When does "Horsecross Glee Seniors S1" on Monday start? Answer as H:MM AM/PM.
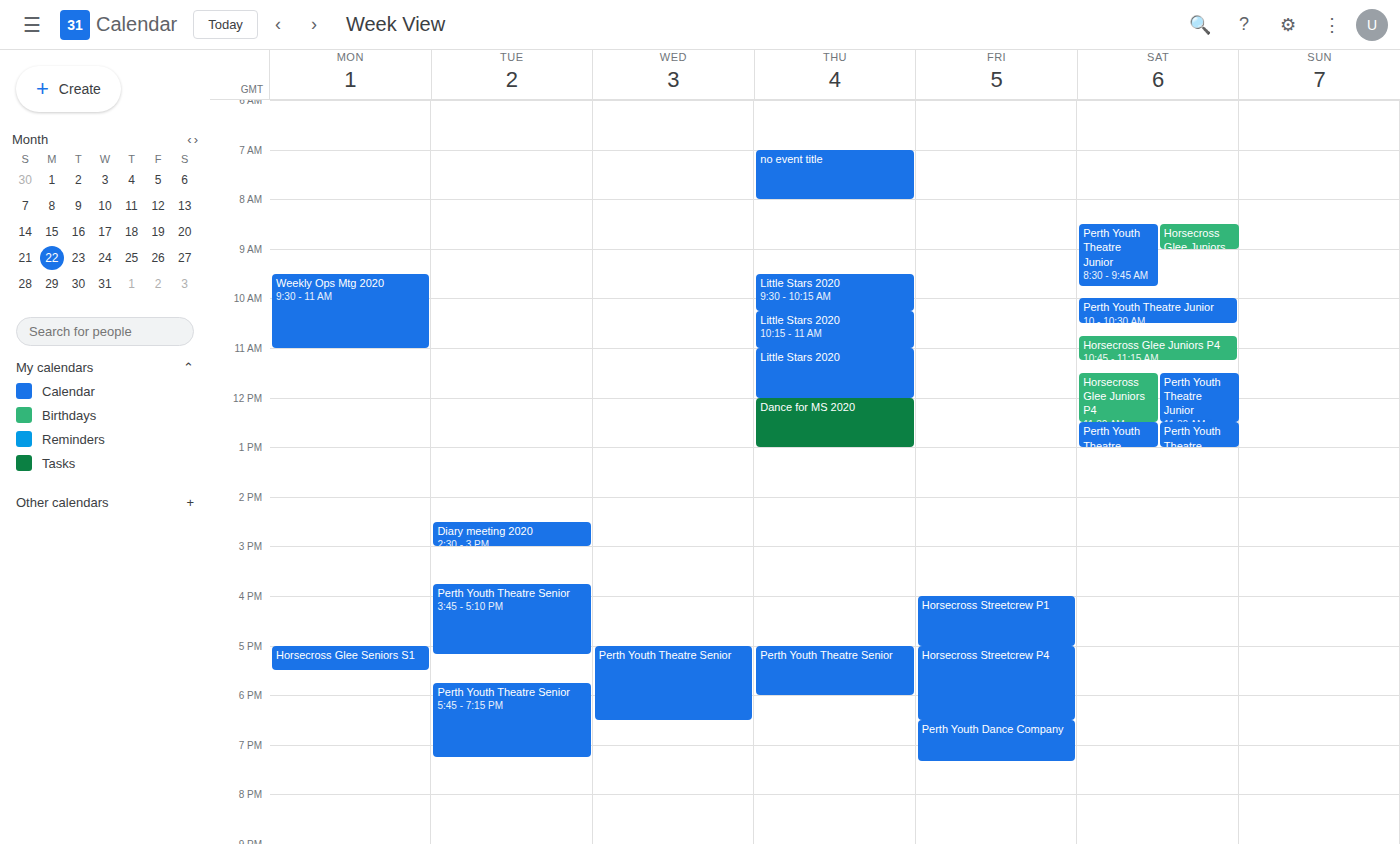
5:00 PM